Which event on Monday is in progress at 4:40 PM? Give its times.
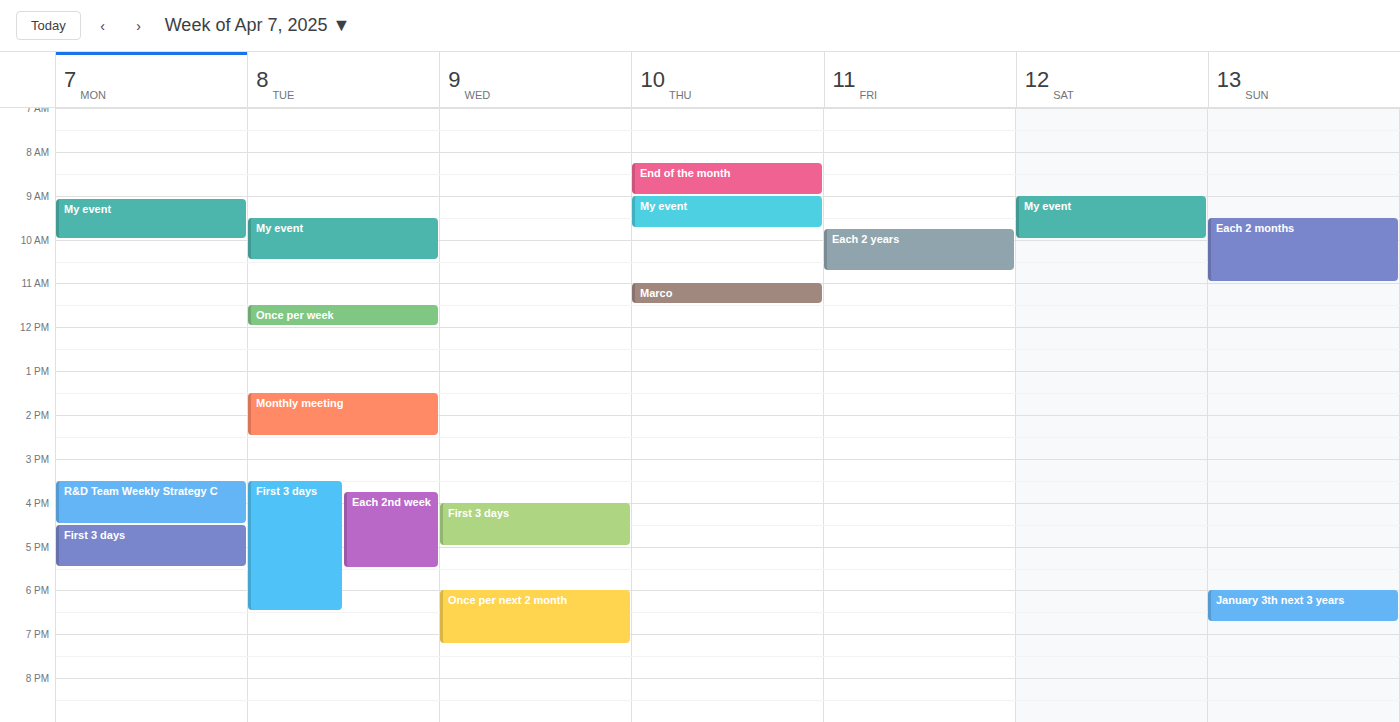
"First 3 days", 4:30 PM to 5:30 PM